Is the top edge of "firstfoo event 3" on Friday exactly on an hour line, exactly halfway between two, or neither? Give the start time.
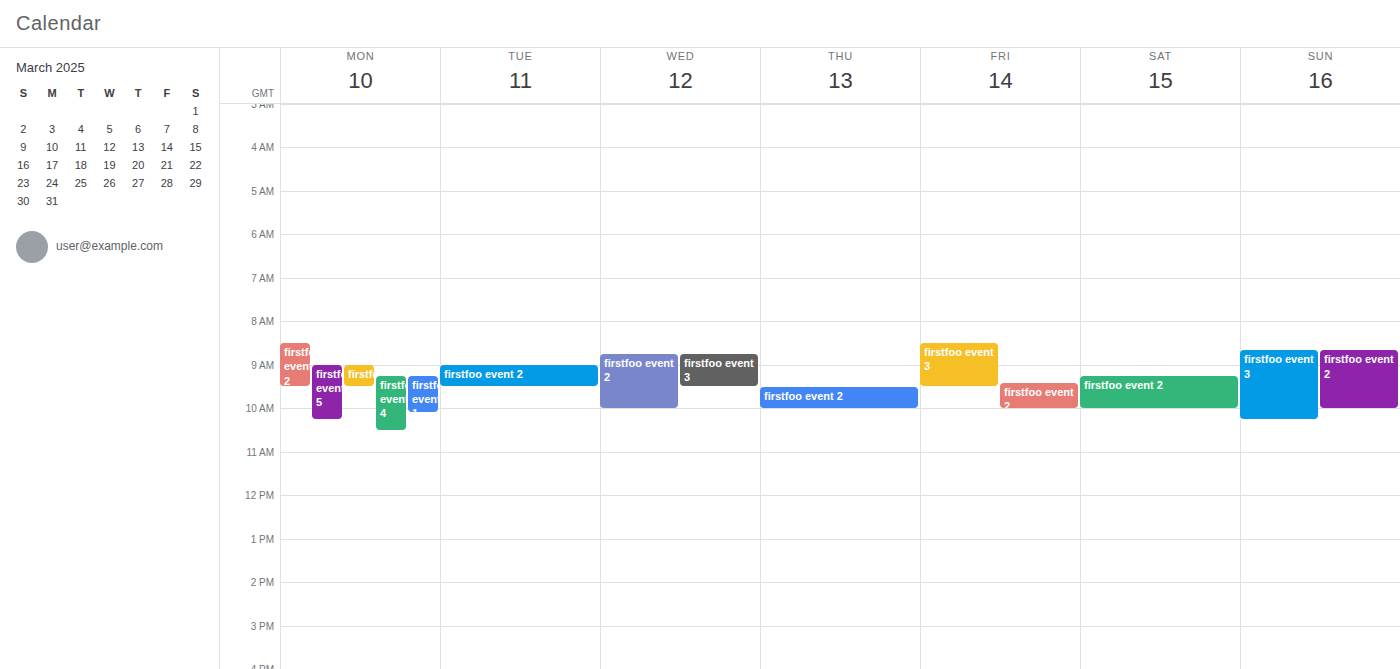
8:30 AM -- halfway between the 8 AM and 9 AM lines.